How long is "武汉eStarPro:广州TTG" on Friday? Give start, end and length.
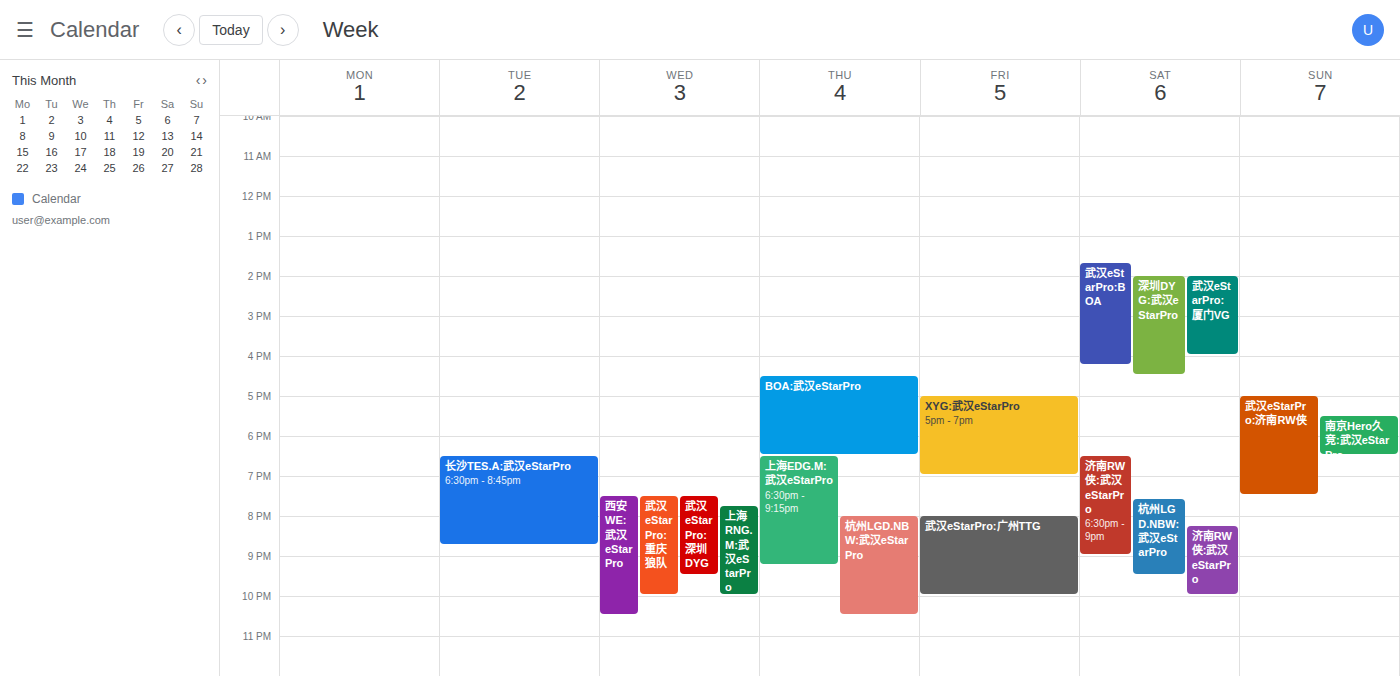
20:00 to 22:00, 2 hours